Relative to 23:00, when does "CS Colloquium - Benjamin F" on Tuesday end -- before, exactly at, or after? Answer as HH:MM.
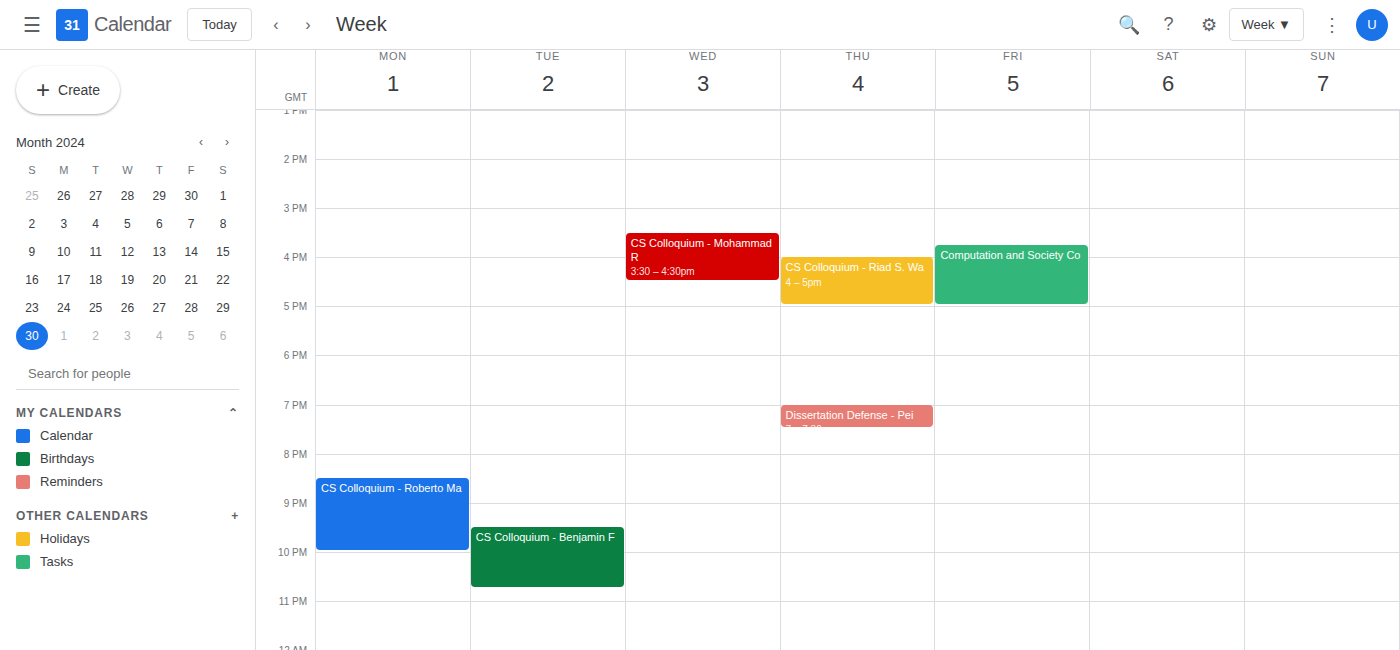
22:45 -- before 23:00, 15 minutes above the 23:00 line.